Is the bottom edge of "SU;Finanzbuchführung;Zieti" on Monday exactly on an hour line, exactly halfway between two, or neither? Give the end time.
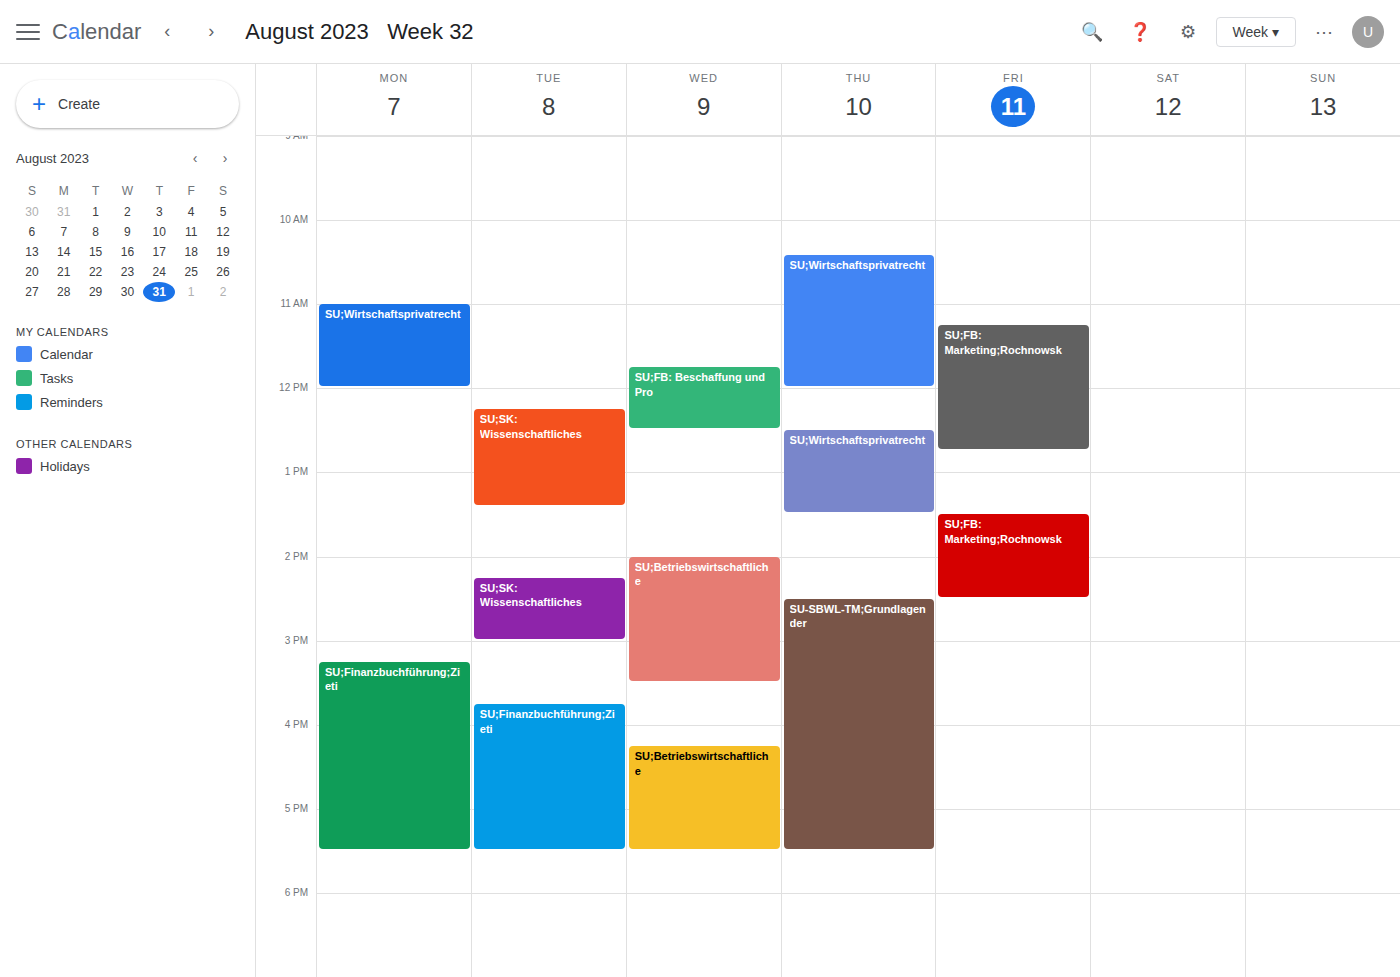
5:30 PM -- halfway between the 5 PM and 6 PM lines.